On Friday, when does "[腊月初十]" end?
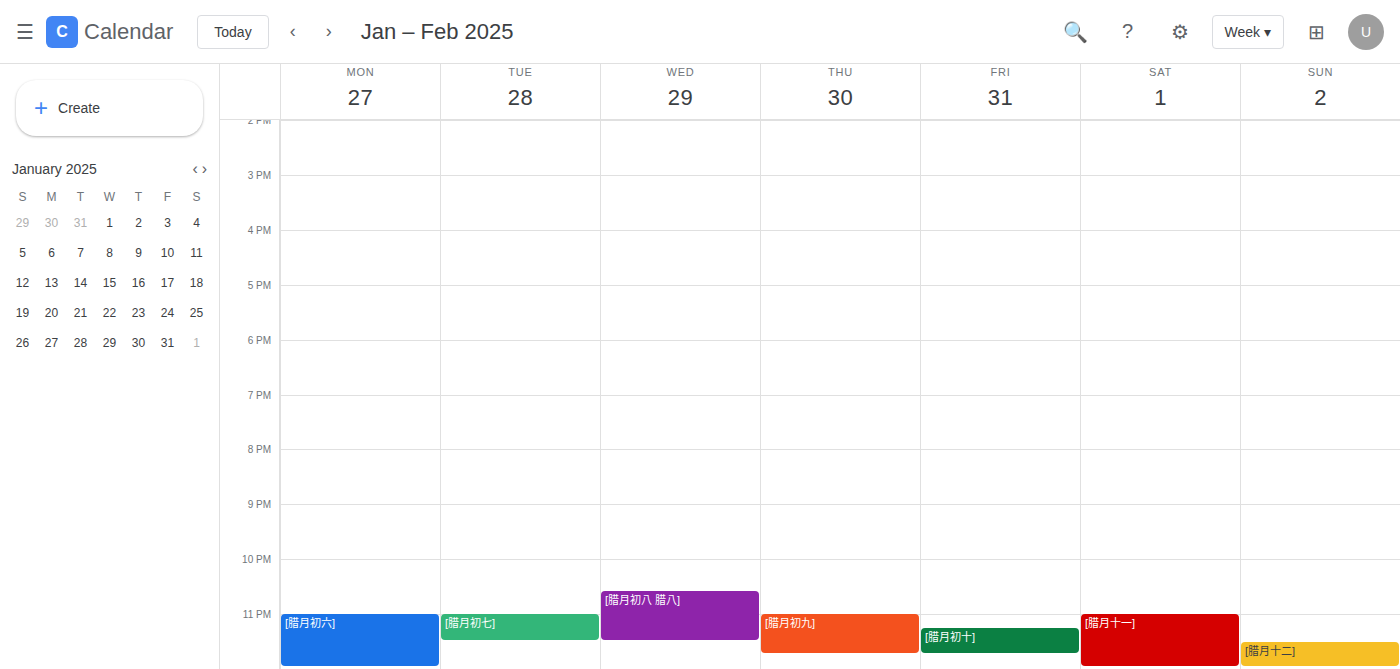
11:45 PM